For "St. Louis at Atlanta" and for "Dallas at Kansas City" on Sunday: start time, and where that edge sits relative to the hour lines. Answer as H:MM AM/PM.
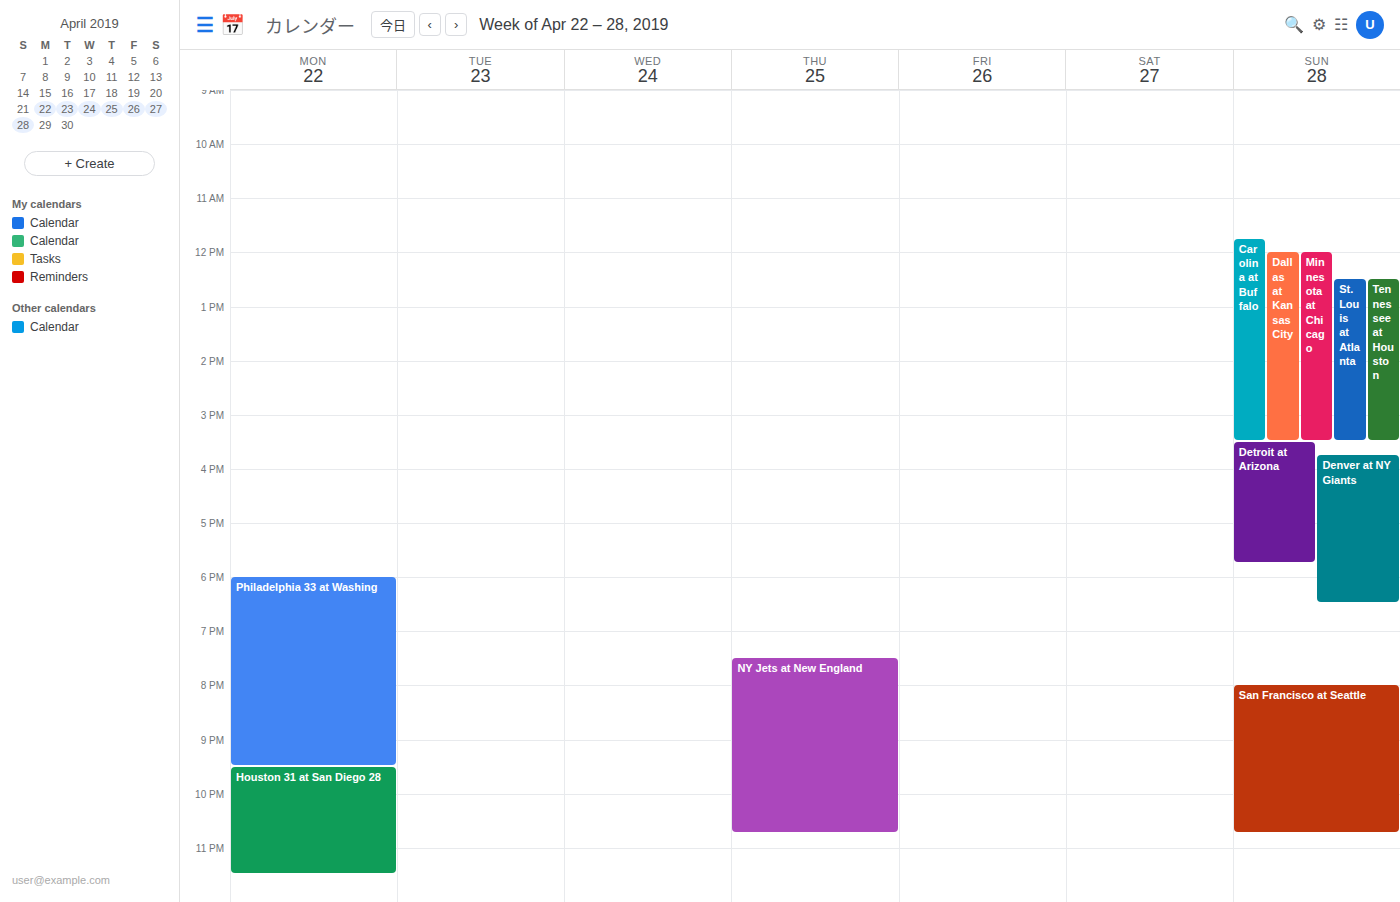
"St. Louis at Atlanta": 12:30 PM, halfway between the 12 PM and 1 PM lines. "Dallas at Kansas City": 12:00 PM, exactly on the 12 PM line.